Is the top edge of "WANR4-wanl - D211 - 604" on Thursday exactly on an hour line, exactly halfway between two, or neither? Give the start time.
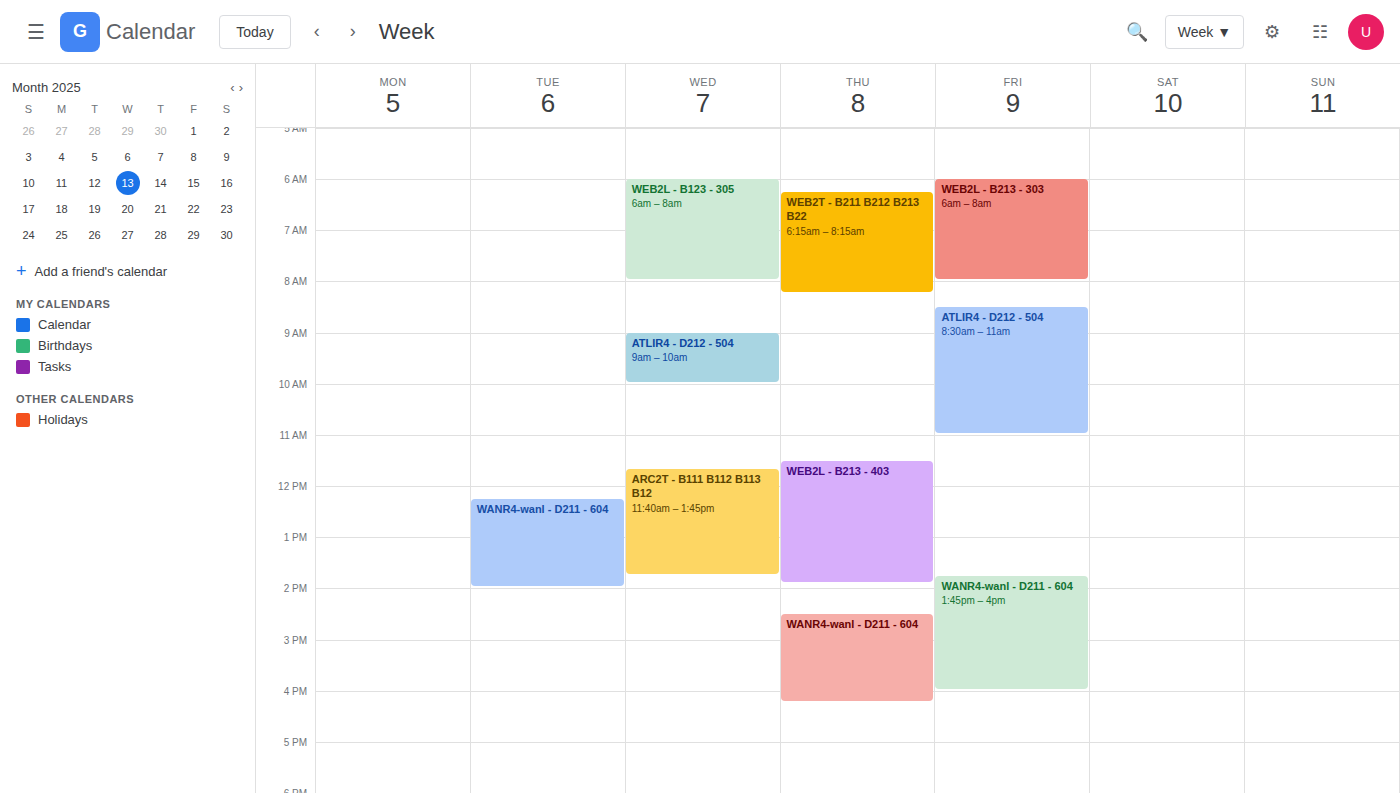
14:30 -- halfway between the 14:00 and 15:00 lines.